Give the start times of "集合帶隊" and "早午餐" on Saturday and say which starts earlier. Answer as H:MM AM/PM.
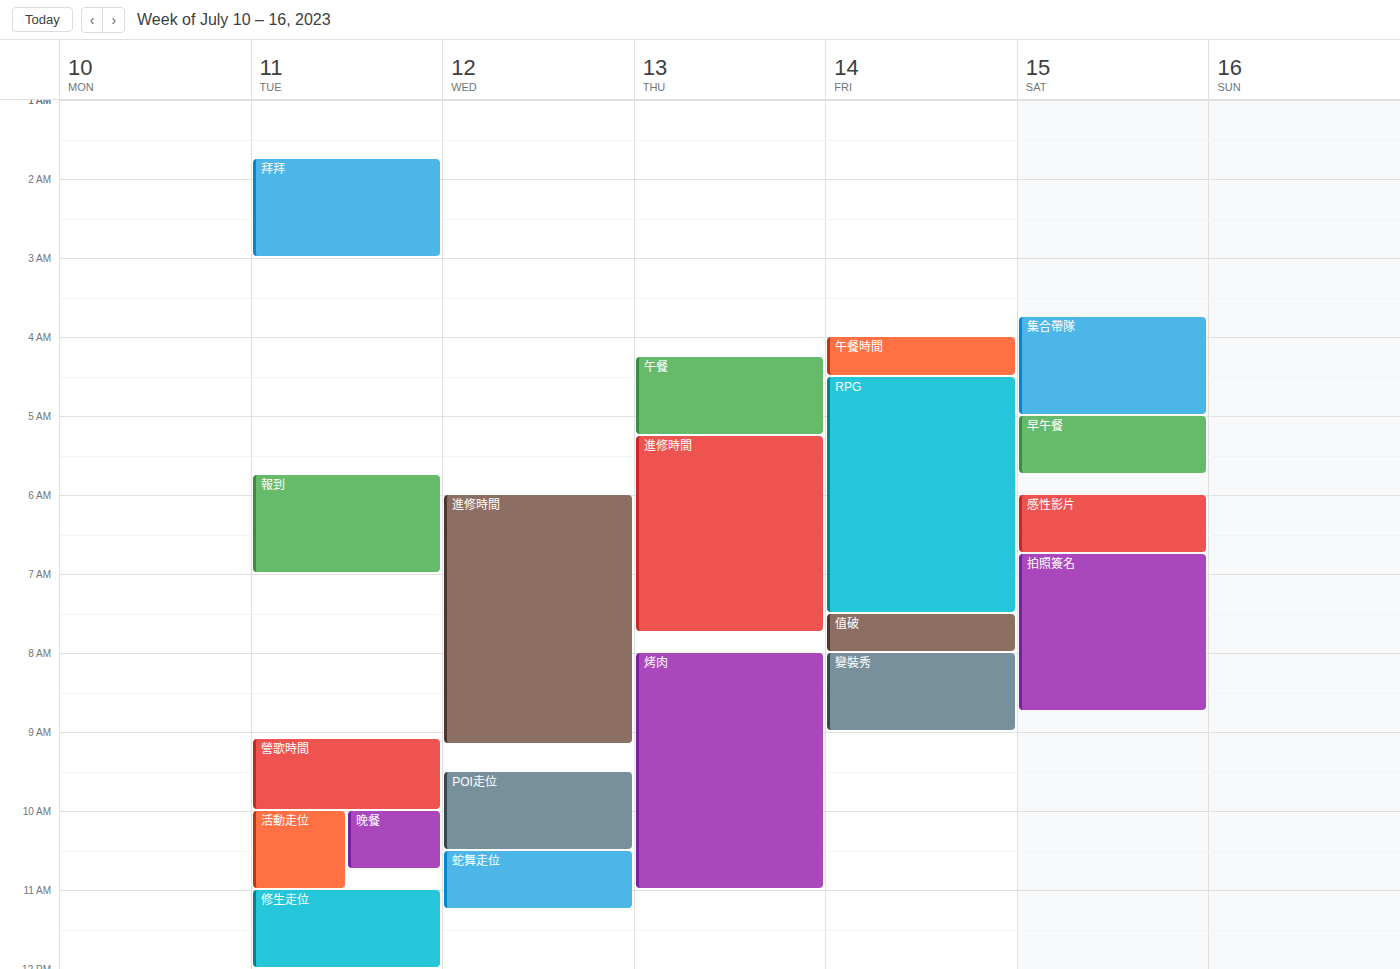
"集合帶隊" 3:45 AM; "早午餐" 5:00 AM.